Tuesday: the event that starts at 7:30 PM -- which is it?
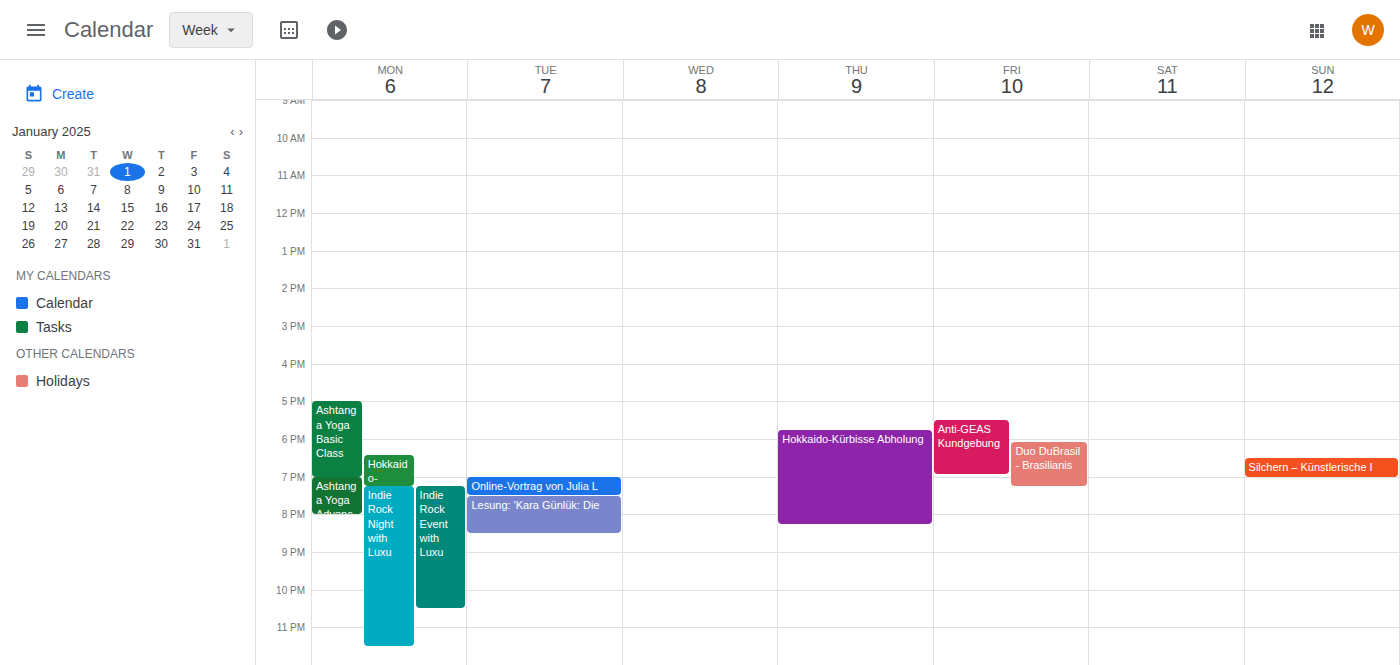
"Lesung: 'Kara Günlük: Die"